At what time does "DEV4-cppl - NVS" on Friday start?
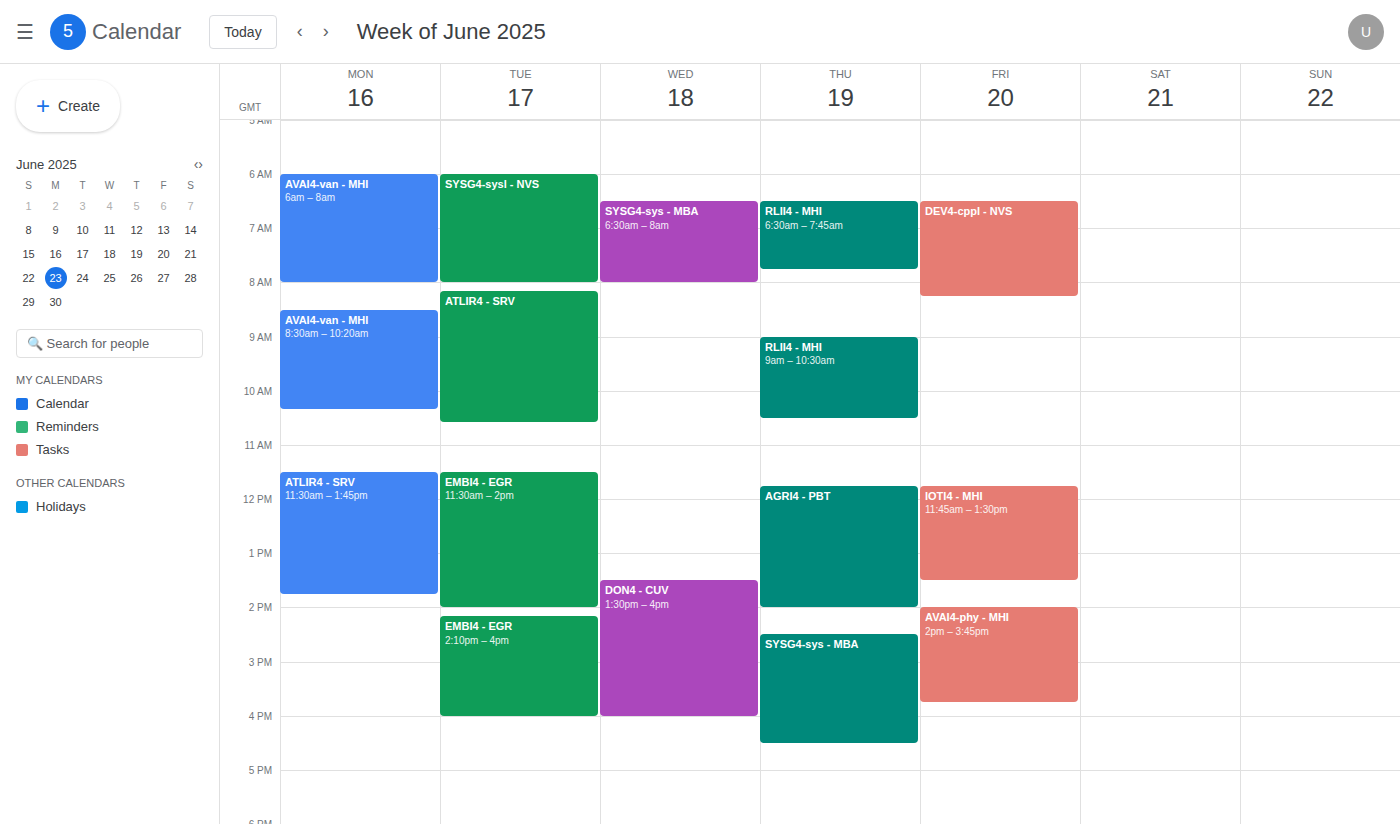
06:30